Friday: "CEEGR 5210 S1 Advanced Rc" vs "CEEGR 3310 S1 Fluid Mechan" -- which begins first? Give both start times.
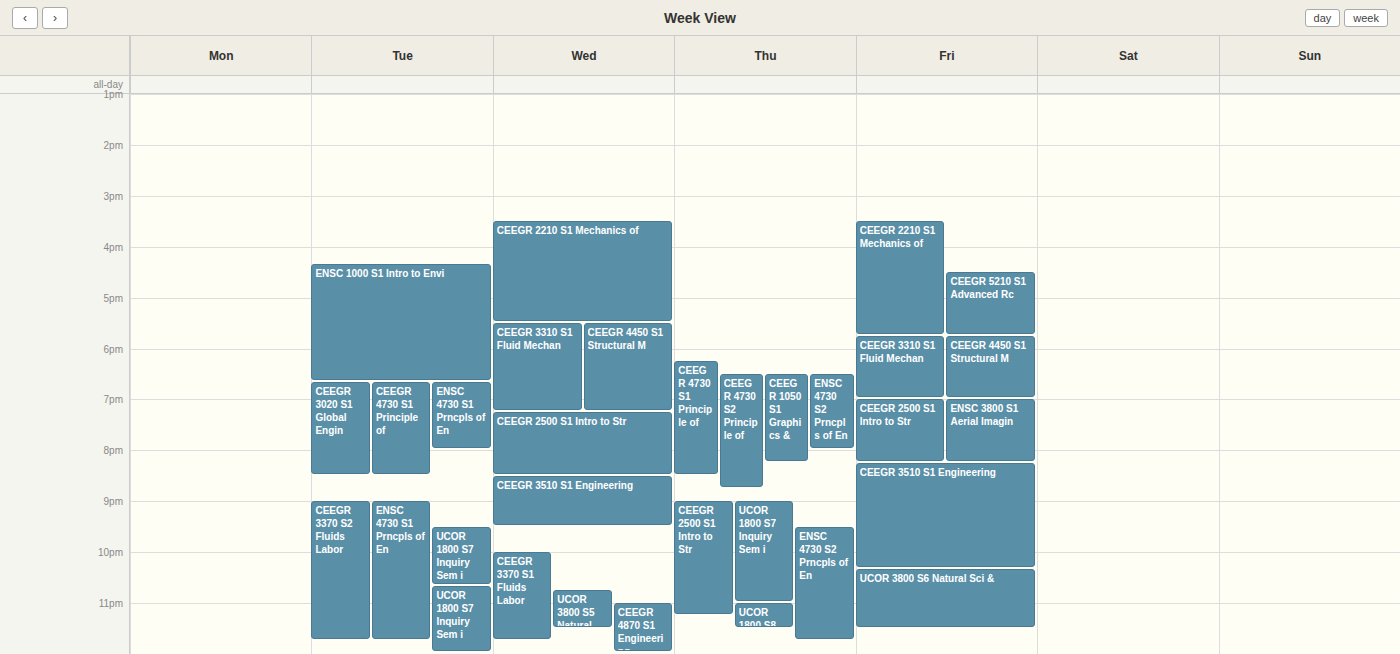
"CEEGR 5210 S1 Advanced Rc" 4:30 PM; "CEEGR 3310 S1 Fluid Mechan" 5:45 PM.